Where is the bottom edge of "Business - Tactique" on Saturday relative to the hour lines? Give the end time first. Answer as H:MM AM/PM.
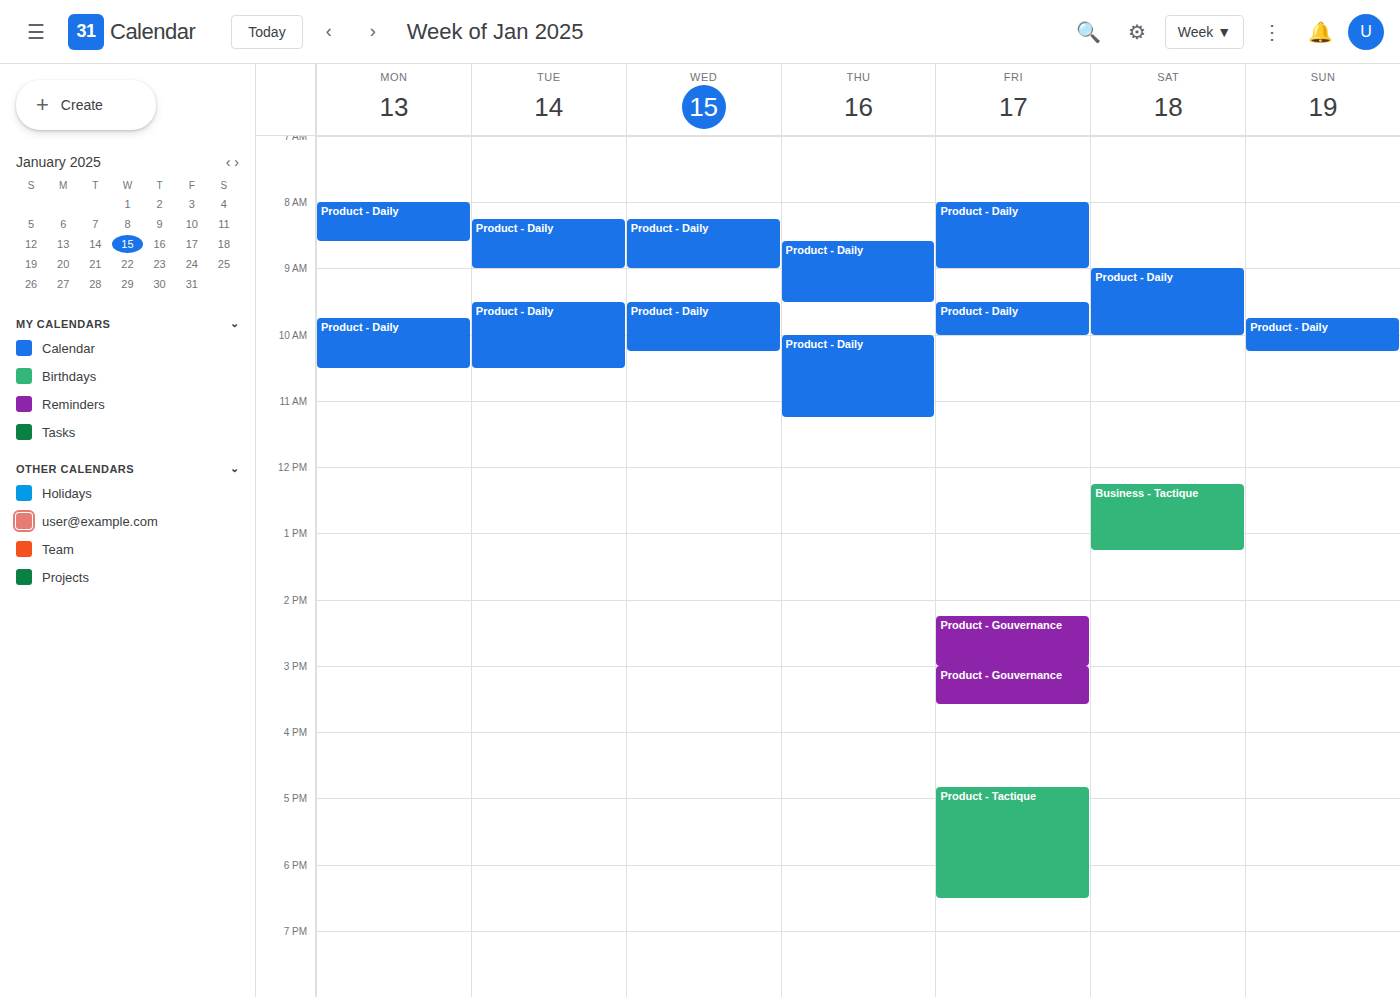
1:15 PM -- neither: a quarter of the way from the 1 PM line to the 2 PM line.